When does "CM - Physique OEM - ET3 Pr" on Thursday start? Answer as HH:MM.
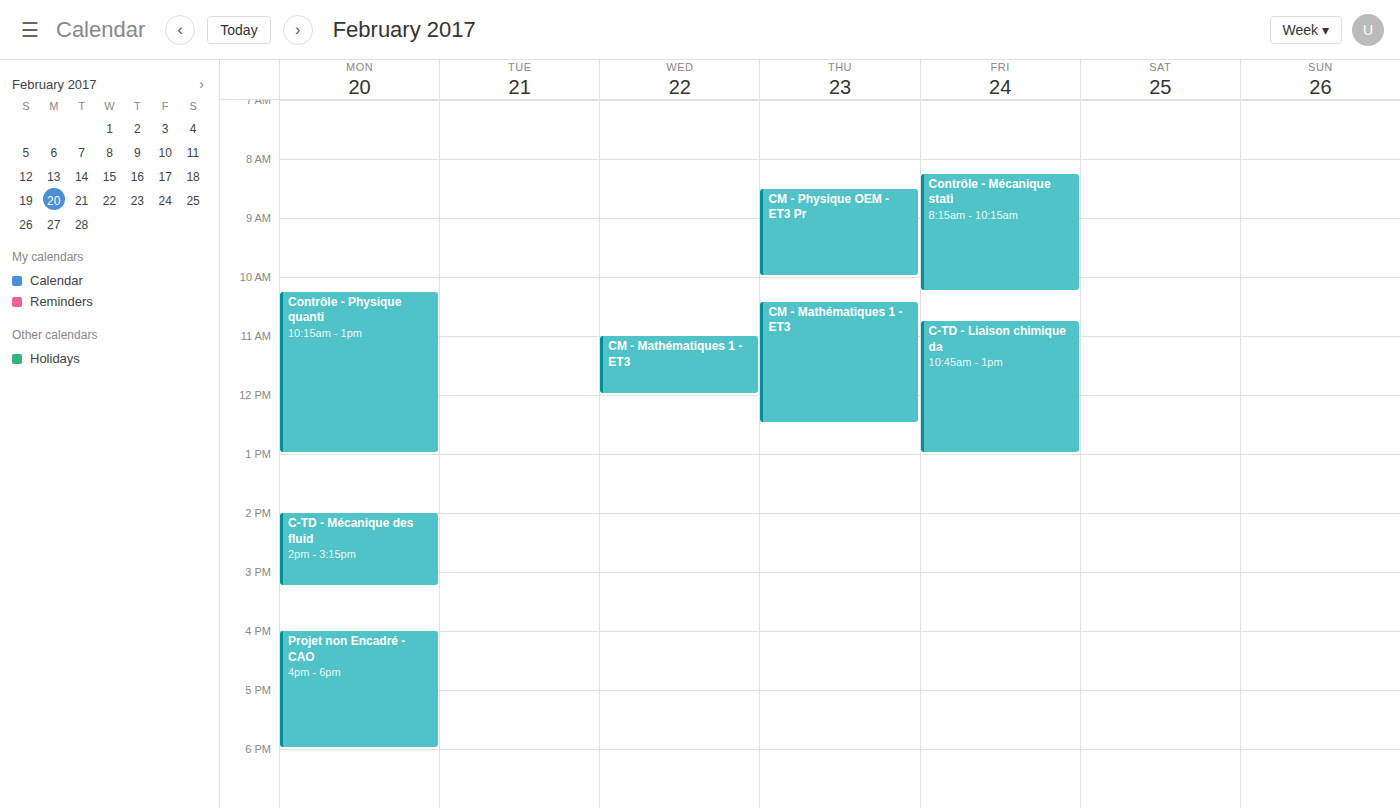
08:30